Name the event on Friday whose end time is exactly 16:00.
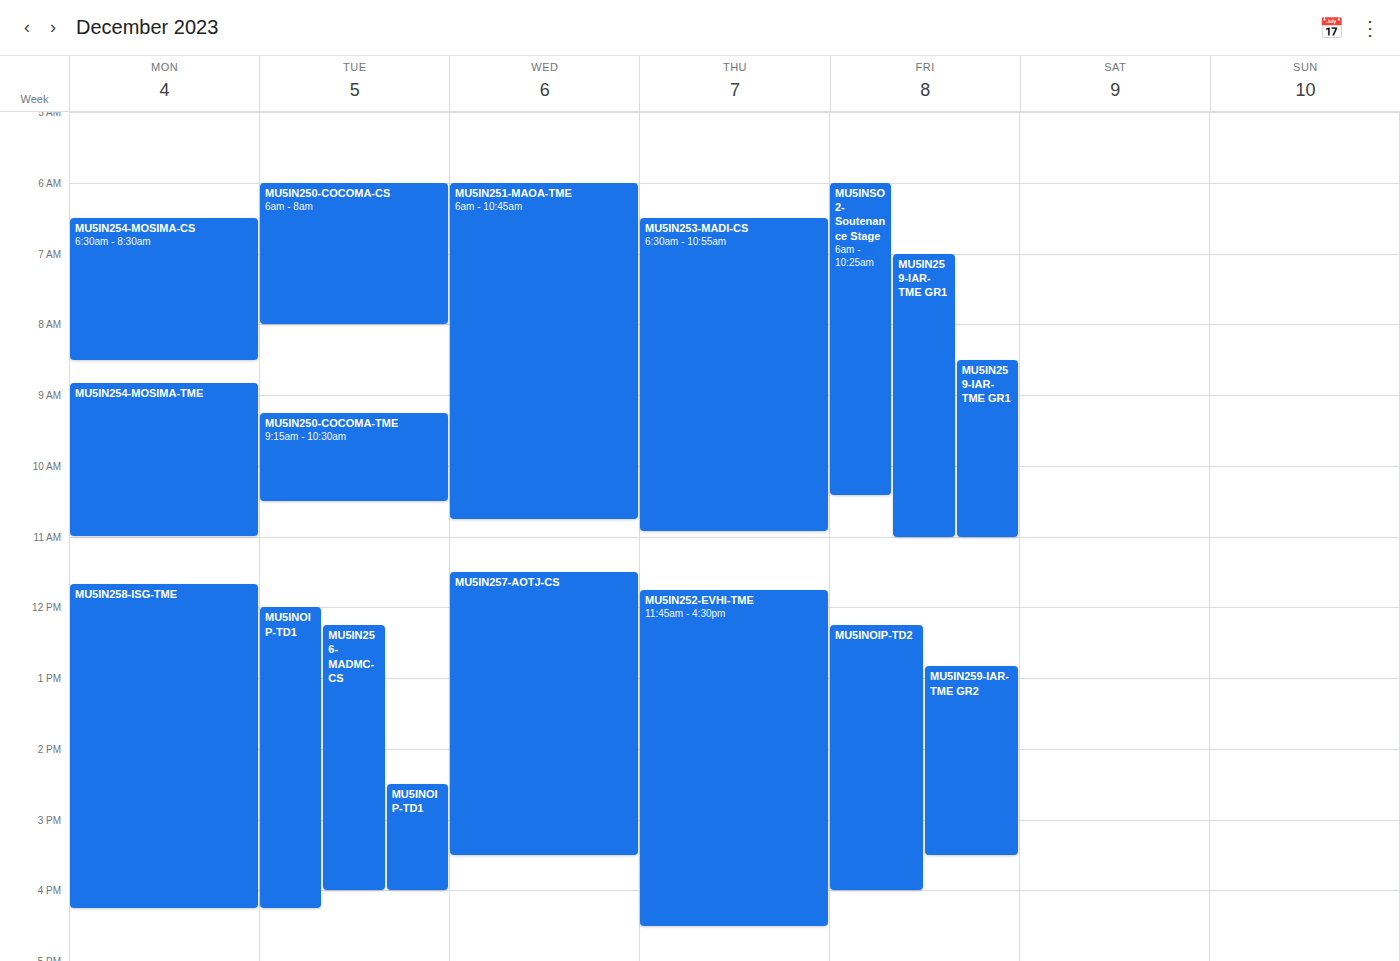
"MU5INOIP-TD2"